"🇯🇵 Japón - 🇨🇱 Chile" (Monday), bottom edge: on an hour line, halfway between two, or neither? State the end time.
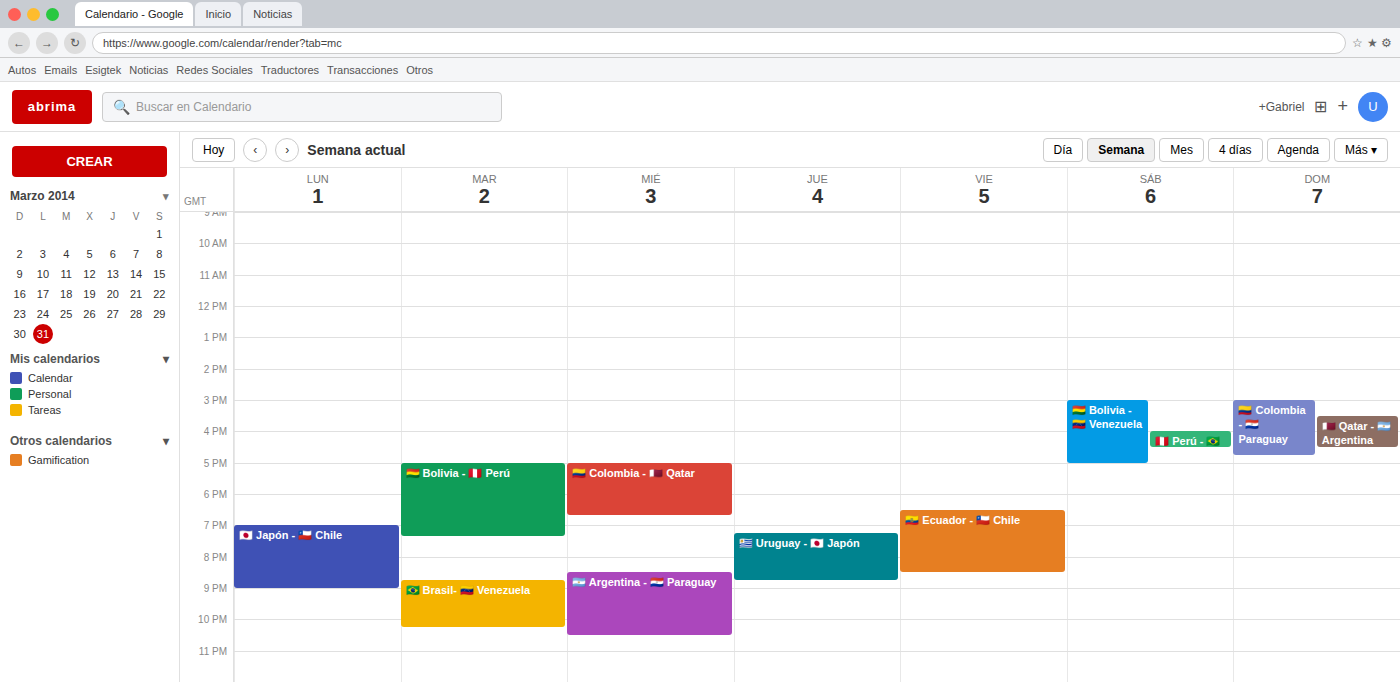
9:00 PM -- exactly on the 9 PM line.